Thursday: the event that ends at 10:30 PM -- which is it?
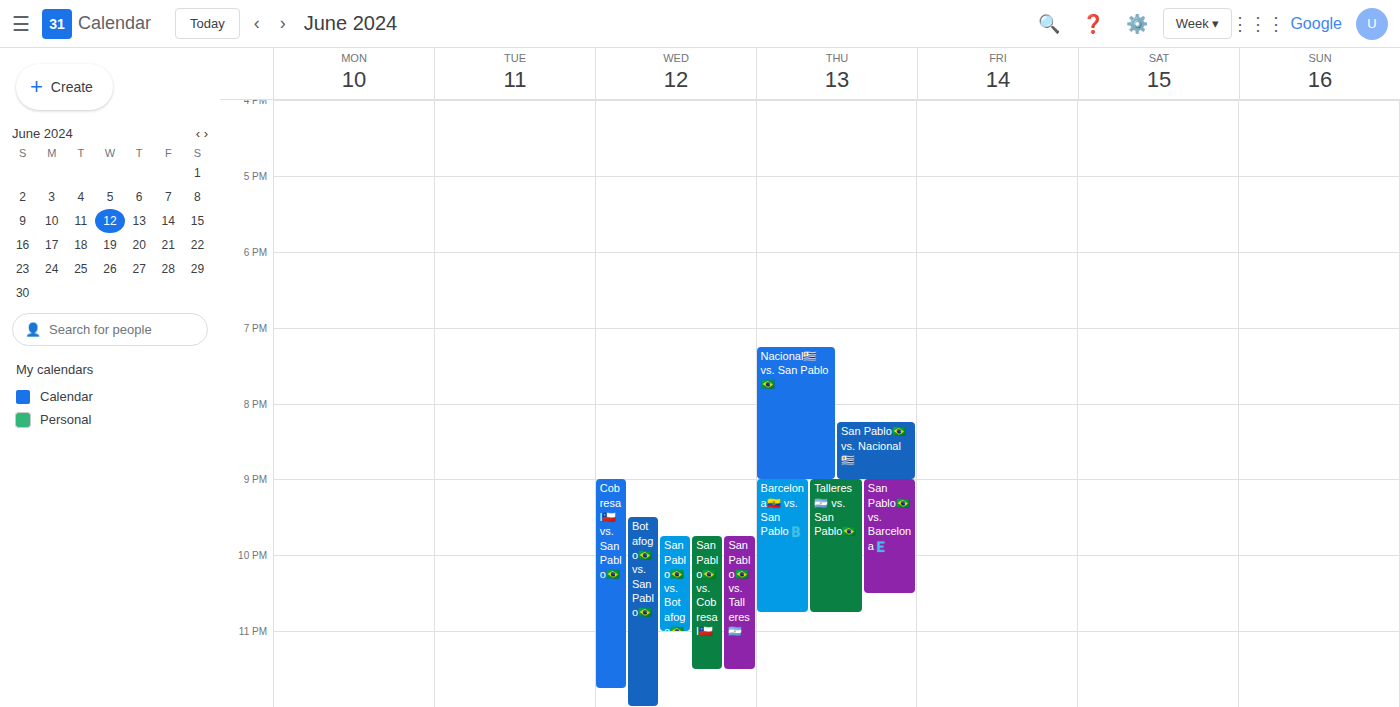
"San Pablo🇧🇷 vs. Barcelona🇪"